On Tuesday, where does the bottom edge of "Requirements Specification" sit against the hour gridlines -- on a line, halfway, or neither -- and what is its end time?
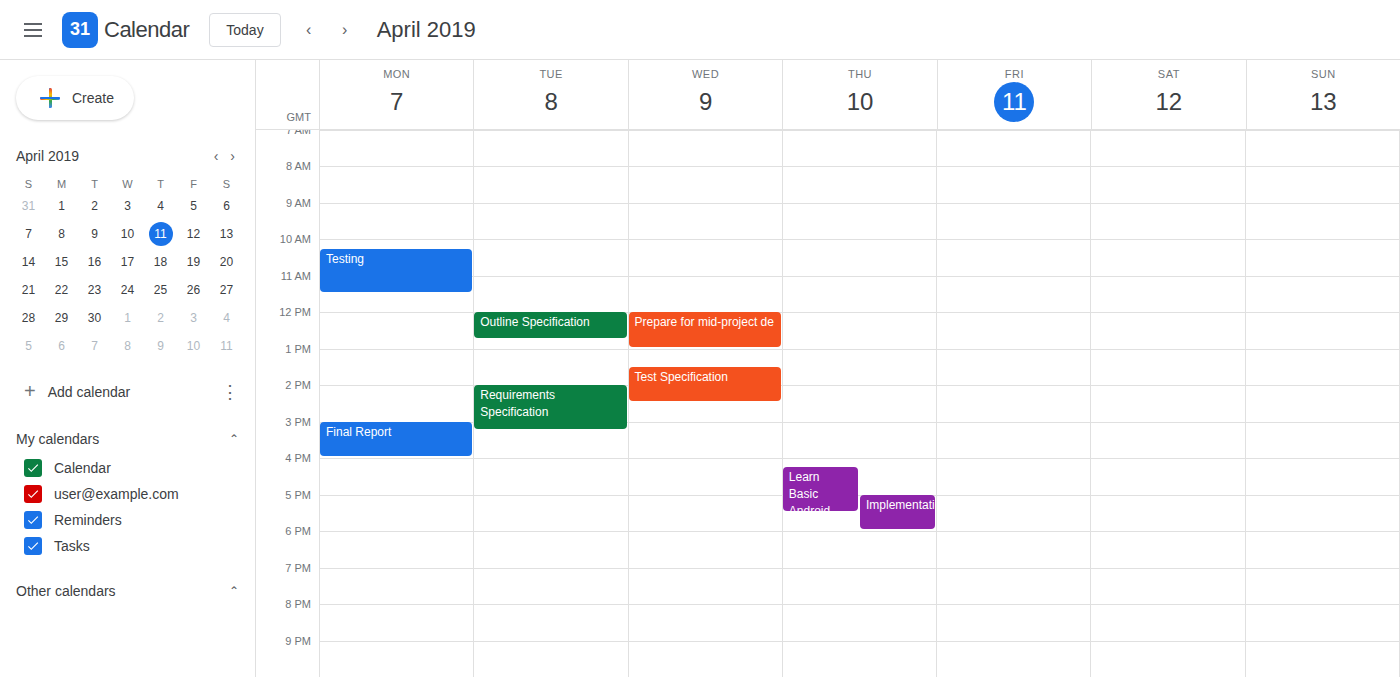
3:15 PM -- neither: a quarter of the way from the 3 PM line to the 4 PM line.